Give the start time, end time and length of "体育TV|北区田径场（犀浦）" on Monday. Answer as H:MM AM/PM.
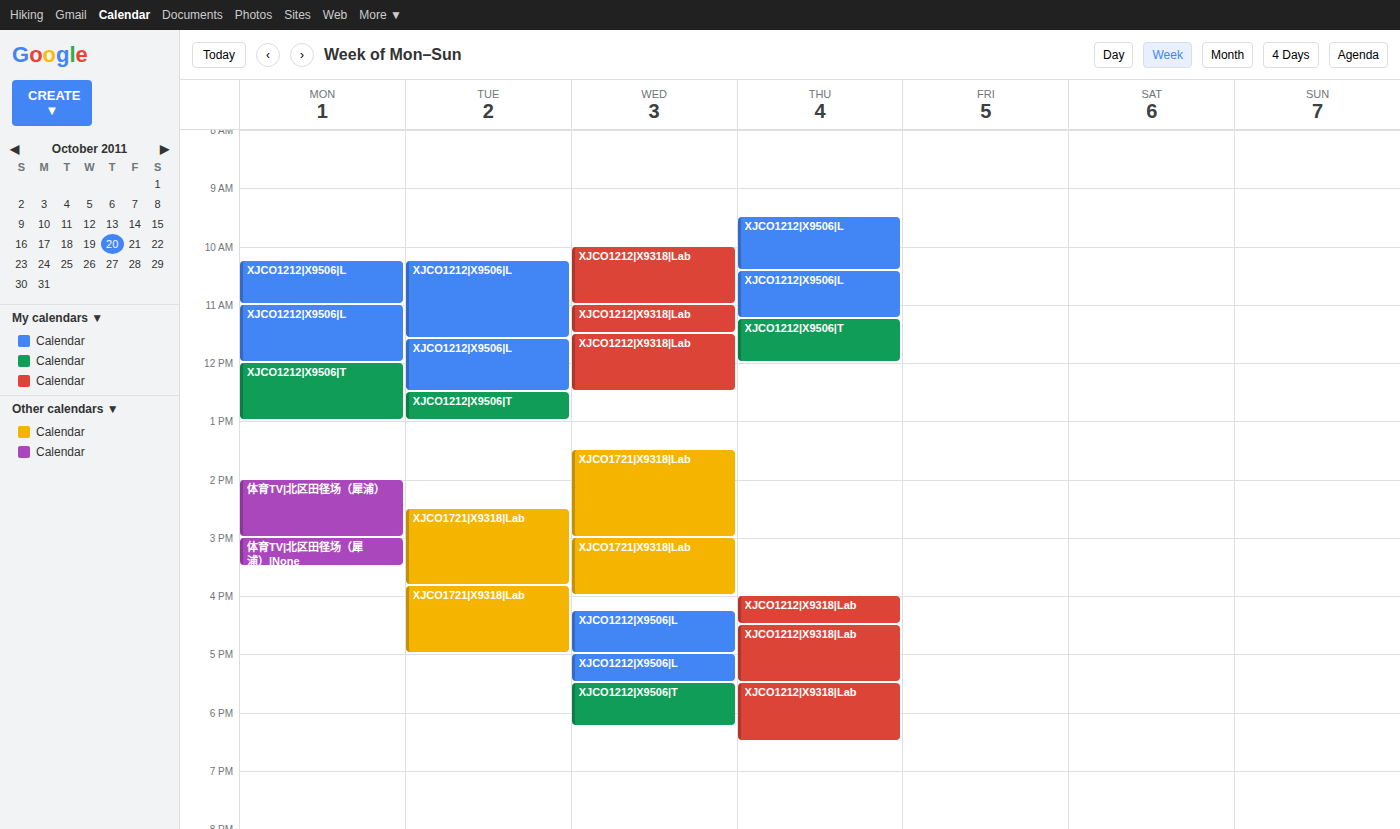
2:00 PM to 3:00 PM, 1 hour